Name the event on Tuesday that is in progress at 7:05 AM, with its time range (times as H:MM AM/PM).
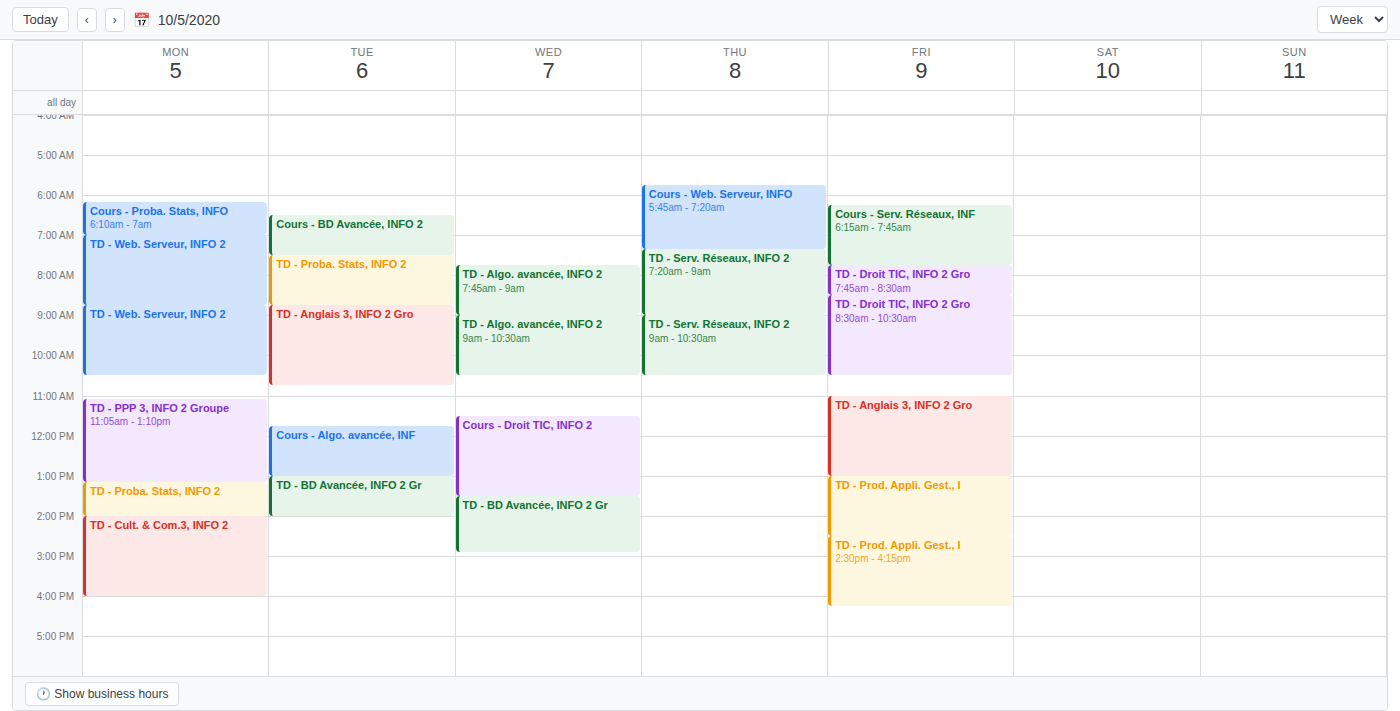
"Cours - BD Avancée, INFO 2", 6:30 AM to 7:30 AM